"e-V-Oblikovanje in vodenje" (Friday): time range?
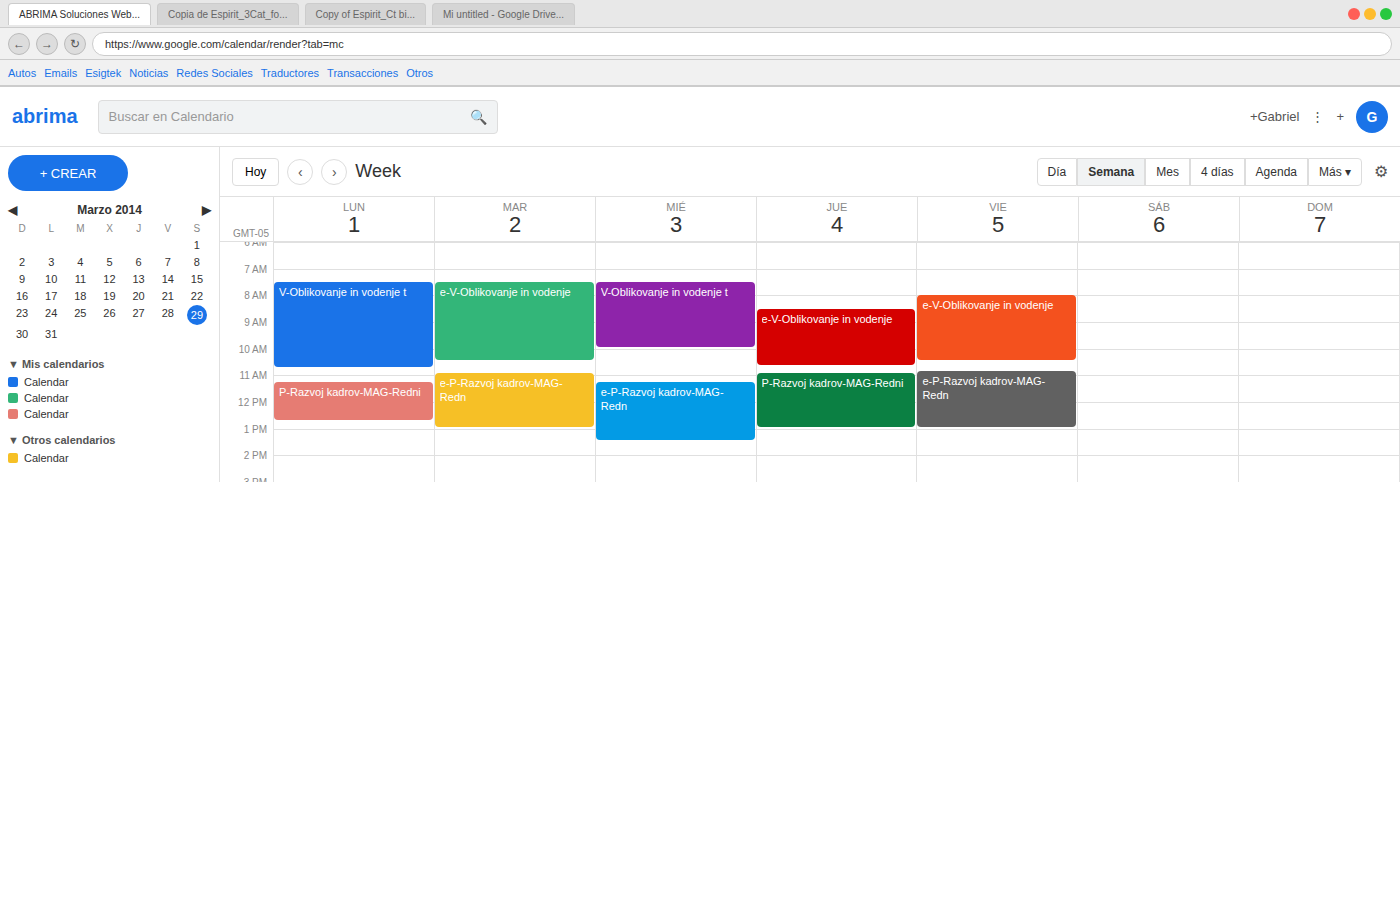
8:00 AM to 10:30 AM